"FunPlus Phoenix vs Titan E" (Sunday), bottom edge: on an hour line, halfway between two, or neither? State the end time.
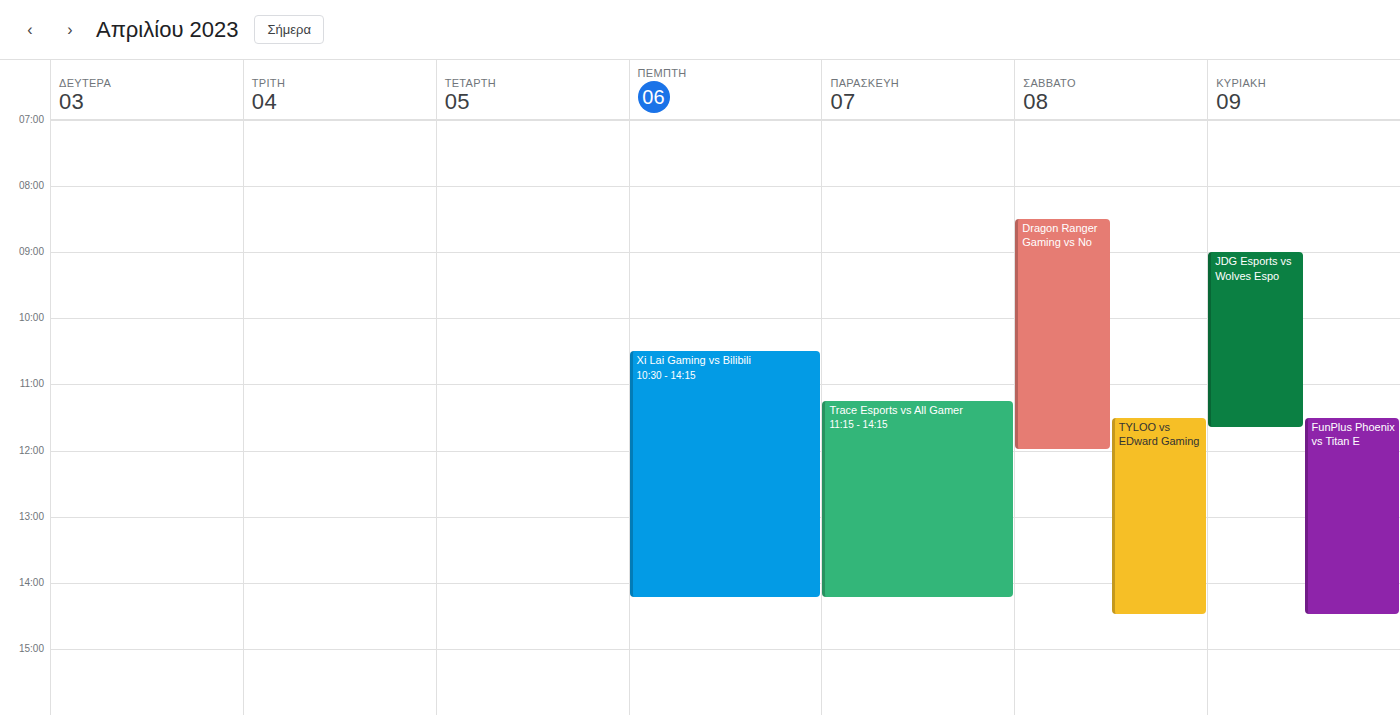
2:30 PM -- halfway between the 2 PM and 3 PM lines.